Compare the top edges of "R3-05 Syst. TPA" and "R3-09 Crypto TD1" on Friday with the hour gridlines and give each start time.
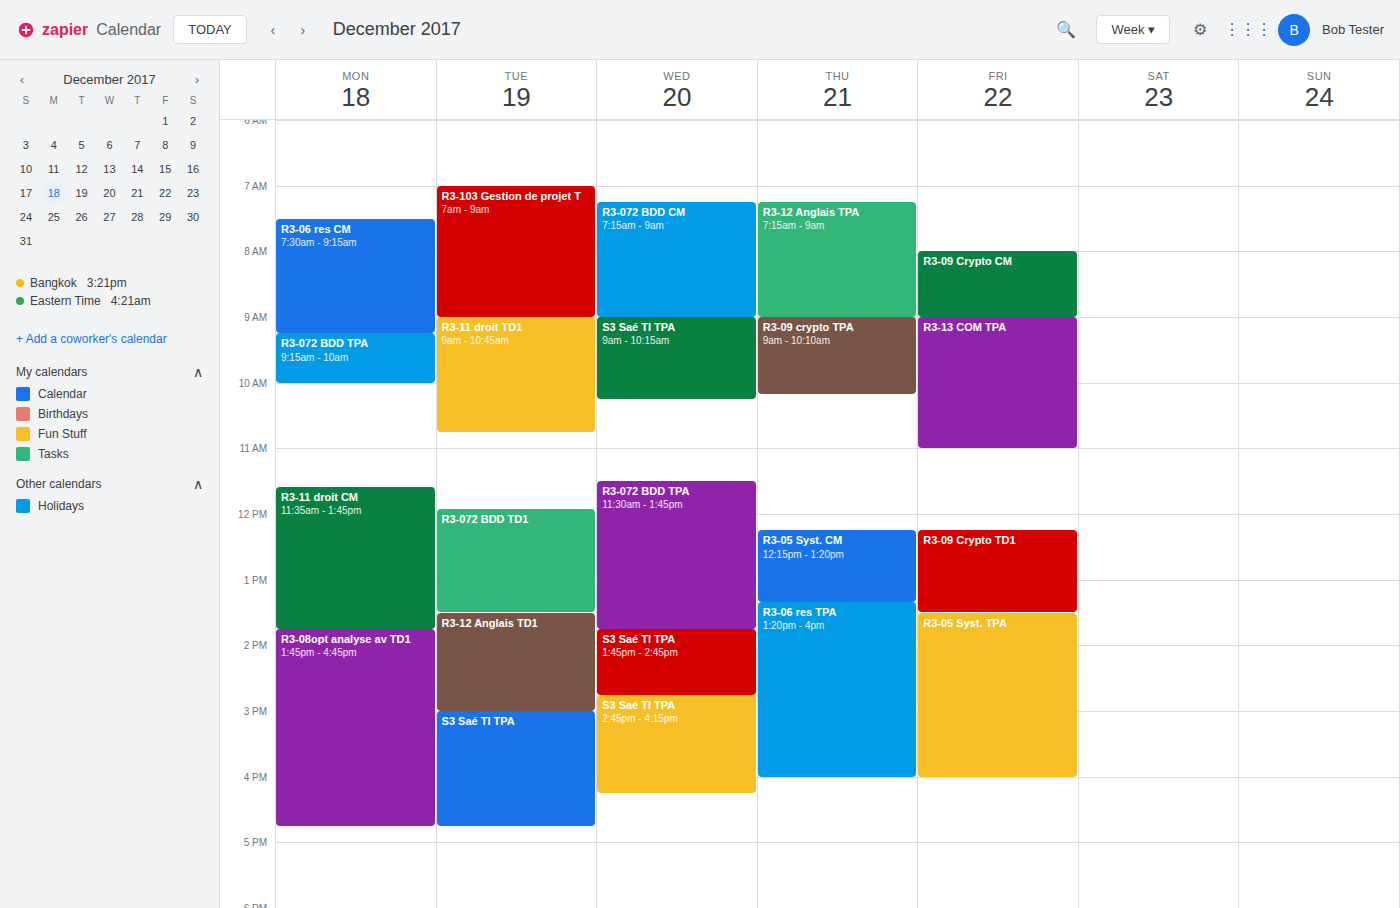
"R3-05 Syst. TPA": 13:30, halfway between the 13:00 and 14:00 lines. "R3-09 Crypto TD1": 12:15, neither: a quarter of the way from the 12:00 line to the 13:00 line.